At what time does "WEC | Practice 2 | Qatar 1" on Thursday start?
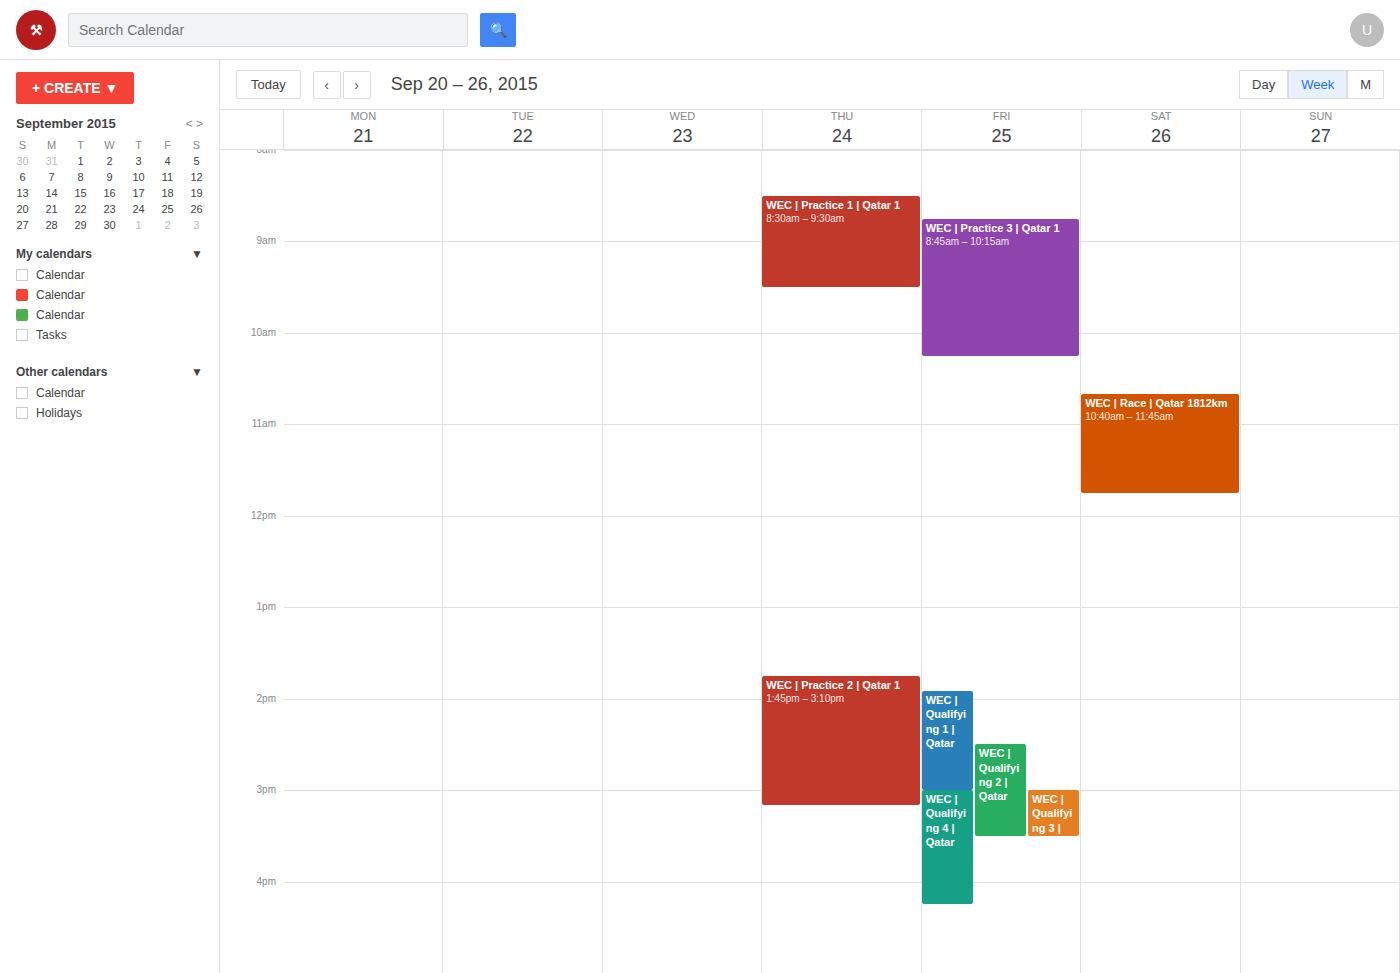
1:45 PM